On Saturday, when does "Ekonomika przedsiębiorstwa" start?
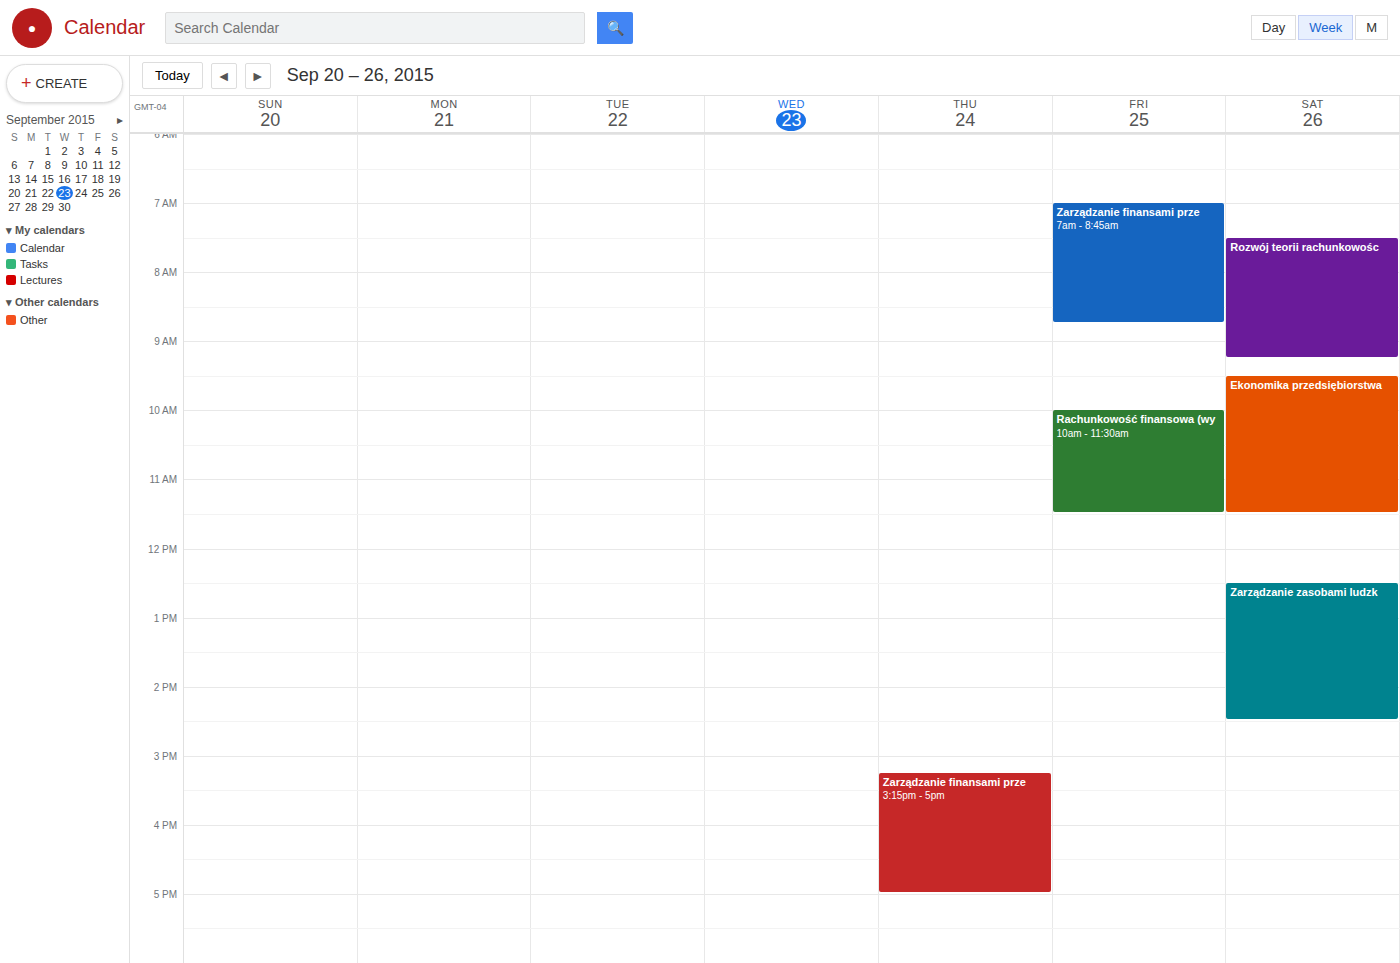
9:30 AM